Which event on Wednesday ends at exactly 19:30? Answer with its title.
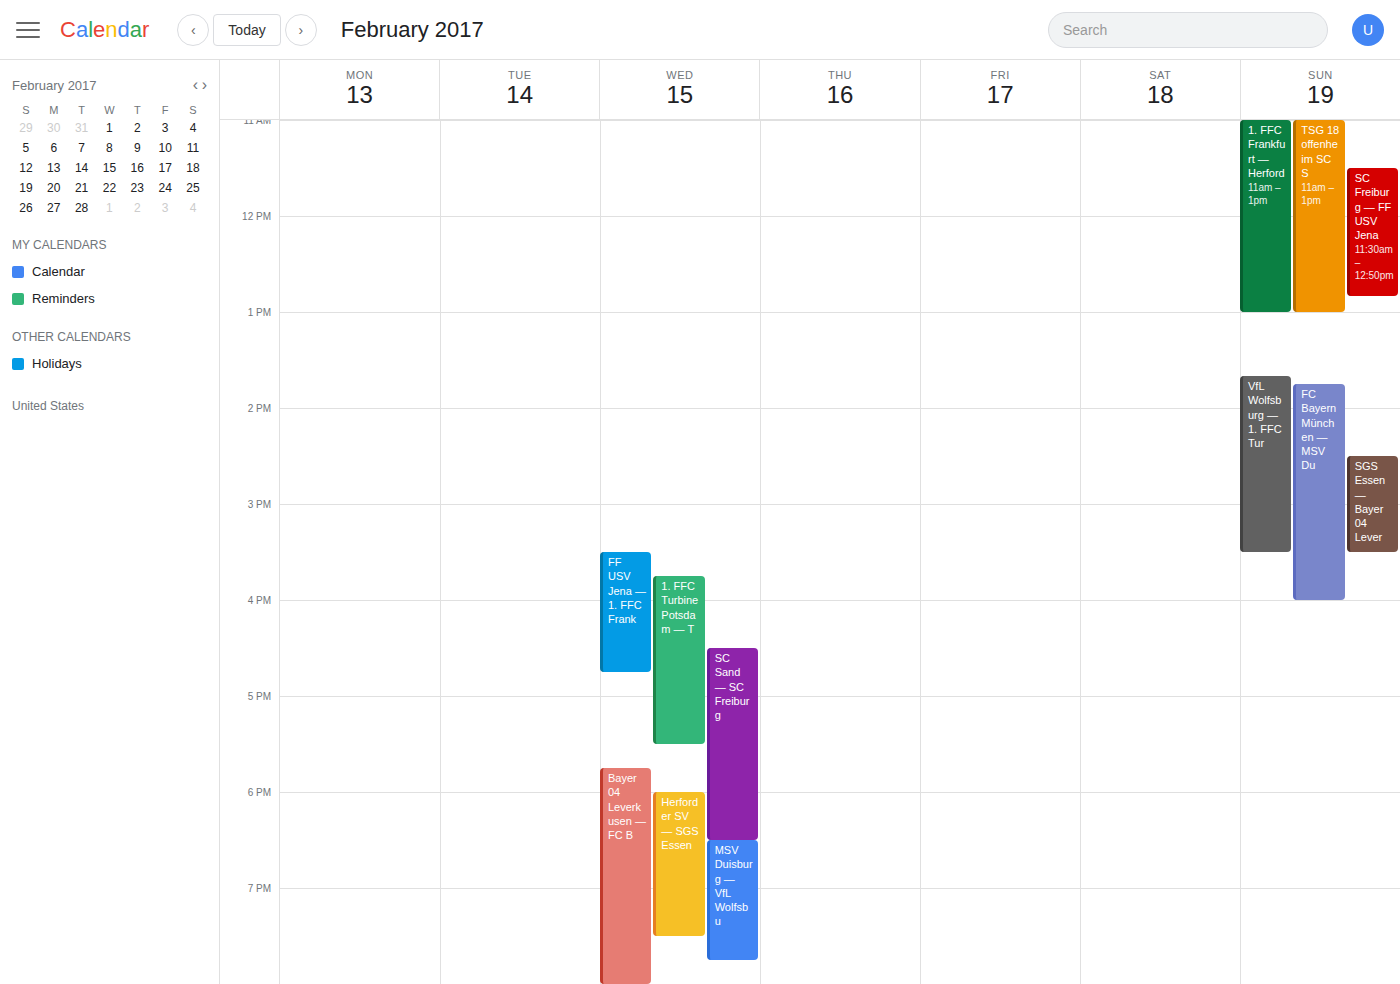
"Herforder SV — SGS Essen"